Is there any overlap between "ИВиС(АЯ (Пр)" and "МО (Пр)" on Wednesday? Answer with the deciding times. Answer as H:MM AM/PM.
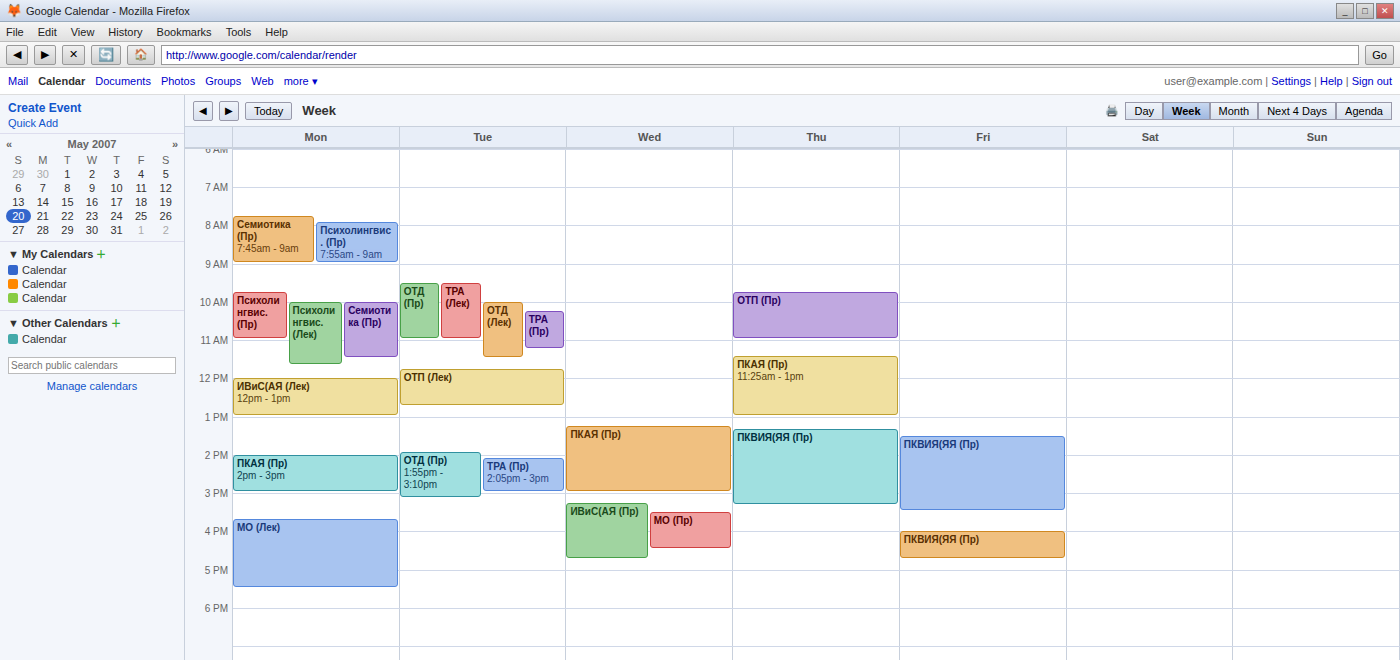
"МО (Пр)" runs 3:30 PM to 4:30 PM, inside "ИВиС(АЯ (Пр)" -- they overlap.